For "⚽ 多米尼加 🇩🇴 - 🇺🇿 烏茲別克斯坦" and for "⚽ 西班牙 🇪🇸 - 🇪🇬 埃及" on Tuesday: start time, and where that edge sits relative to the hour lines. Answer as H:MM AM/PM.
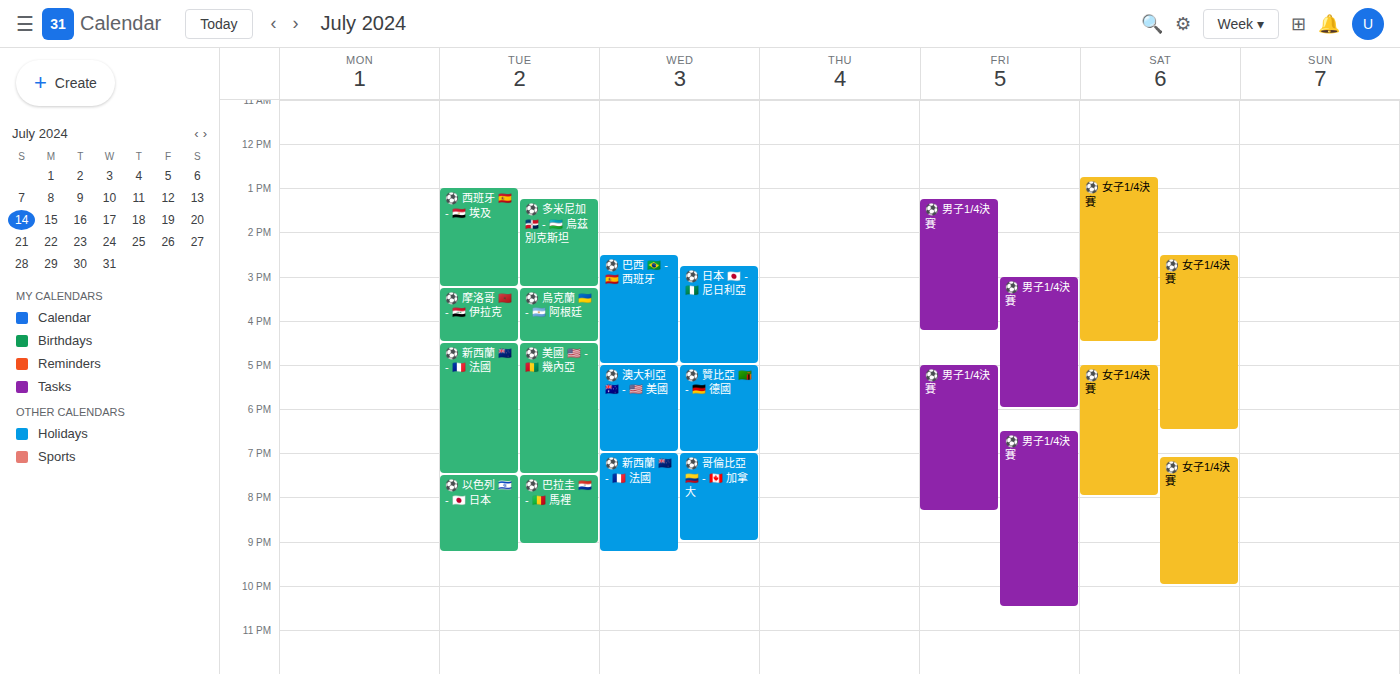
"⚽ 多米尼加 🇩🇴 - 🇺🇿 烏茲別克斯坦": 1:15 PM, neither: a quarter of the way from the 1 PM line to the 2 PM line. "⚽ 西班牙 🇪🇸 - 🇪🇬 埃及": 1:00 PM, exactly on the 1 PM line.